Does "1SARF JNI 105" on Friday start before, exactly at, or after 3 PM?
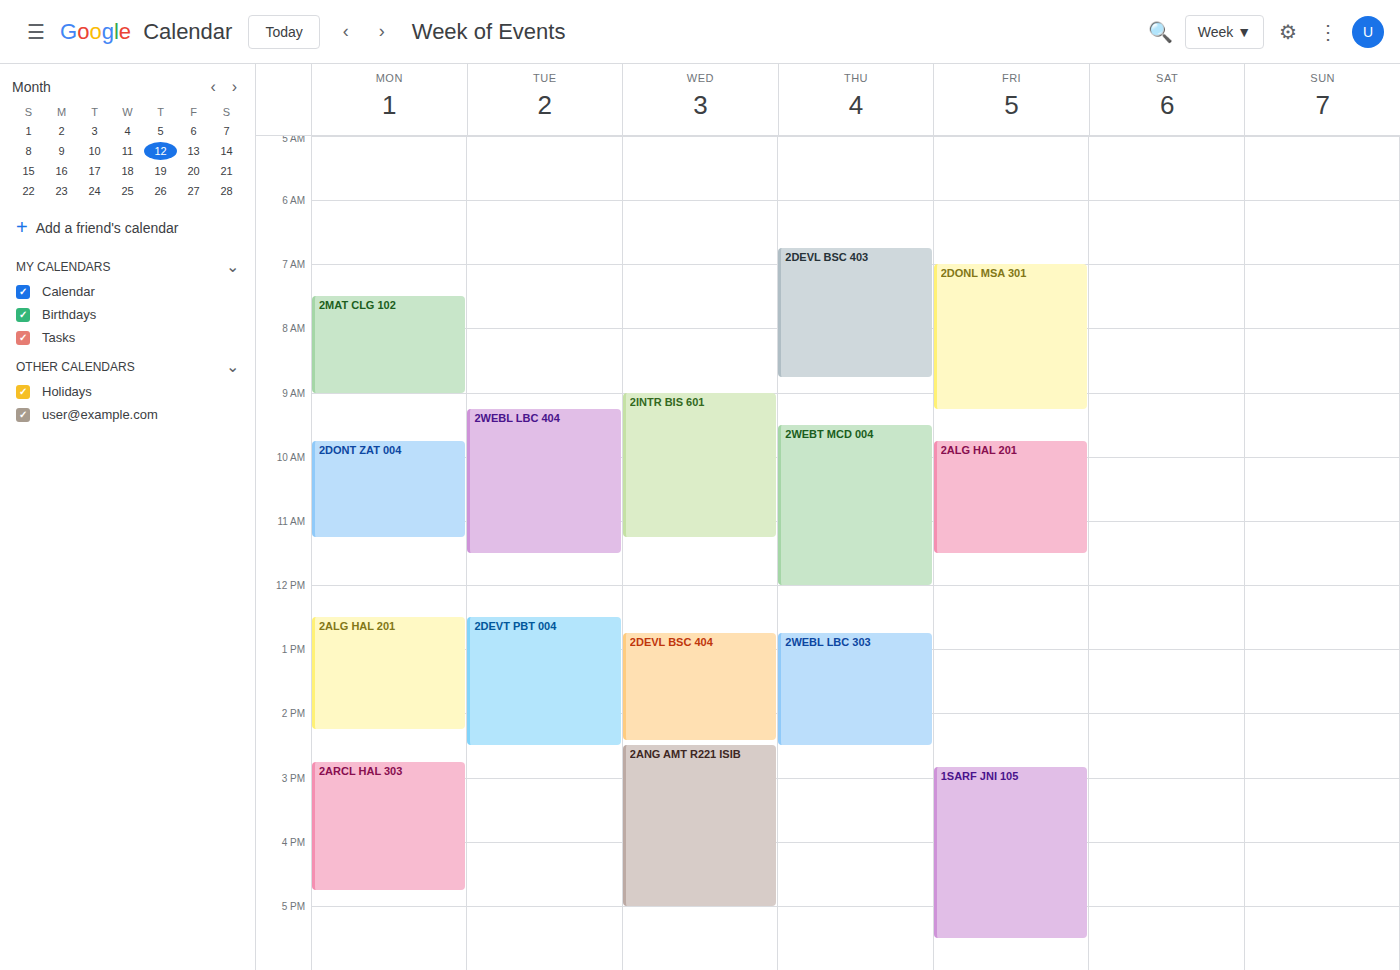
2:50 PM -- before 3 PM, 10 minutes above the 3 PM line.